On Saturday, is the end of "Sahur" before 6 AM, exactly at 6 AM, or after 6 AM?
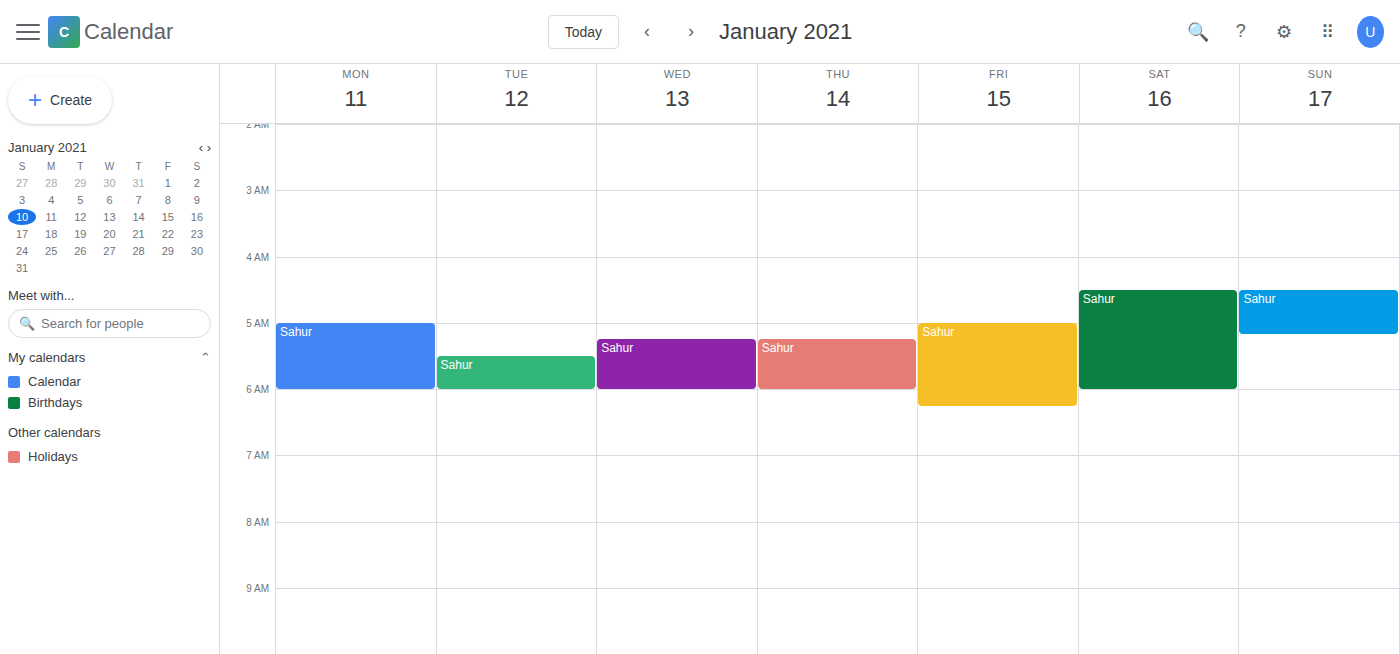
6:00 AM -- exactly at 6 AM, on the 6 AM line.